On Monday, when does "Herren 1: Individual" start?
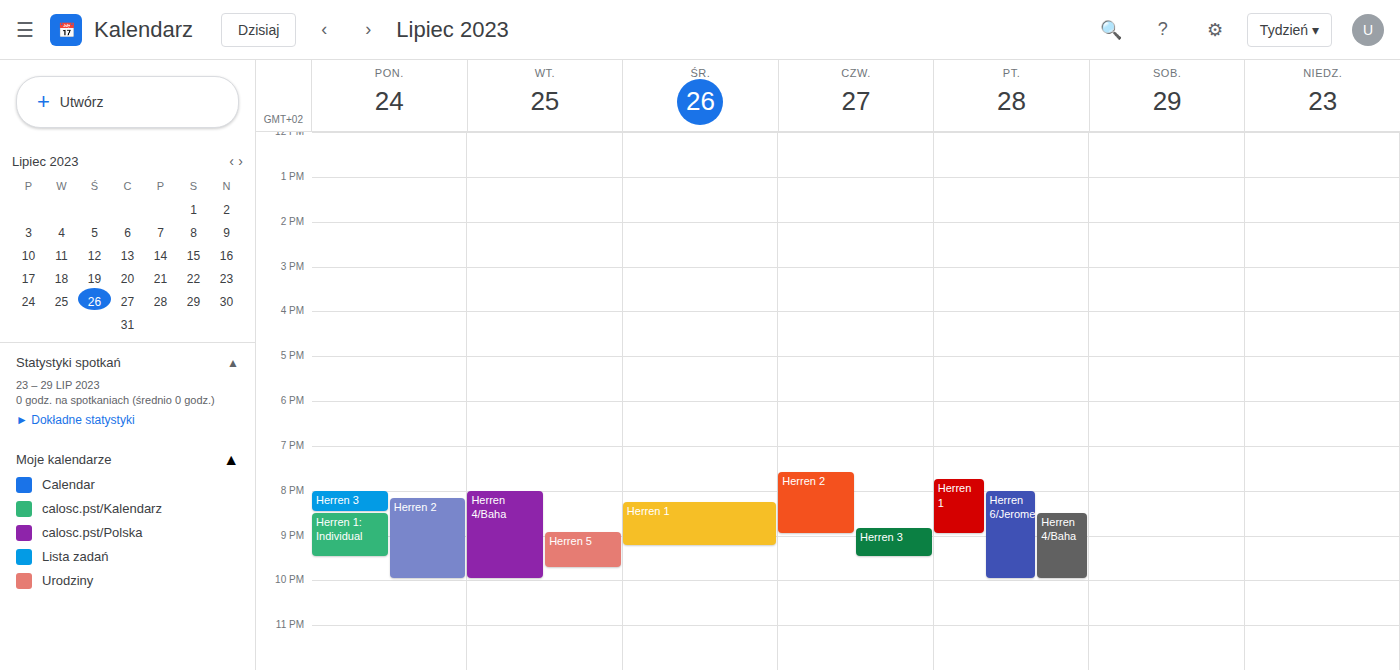
8:30 PM